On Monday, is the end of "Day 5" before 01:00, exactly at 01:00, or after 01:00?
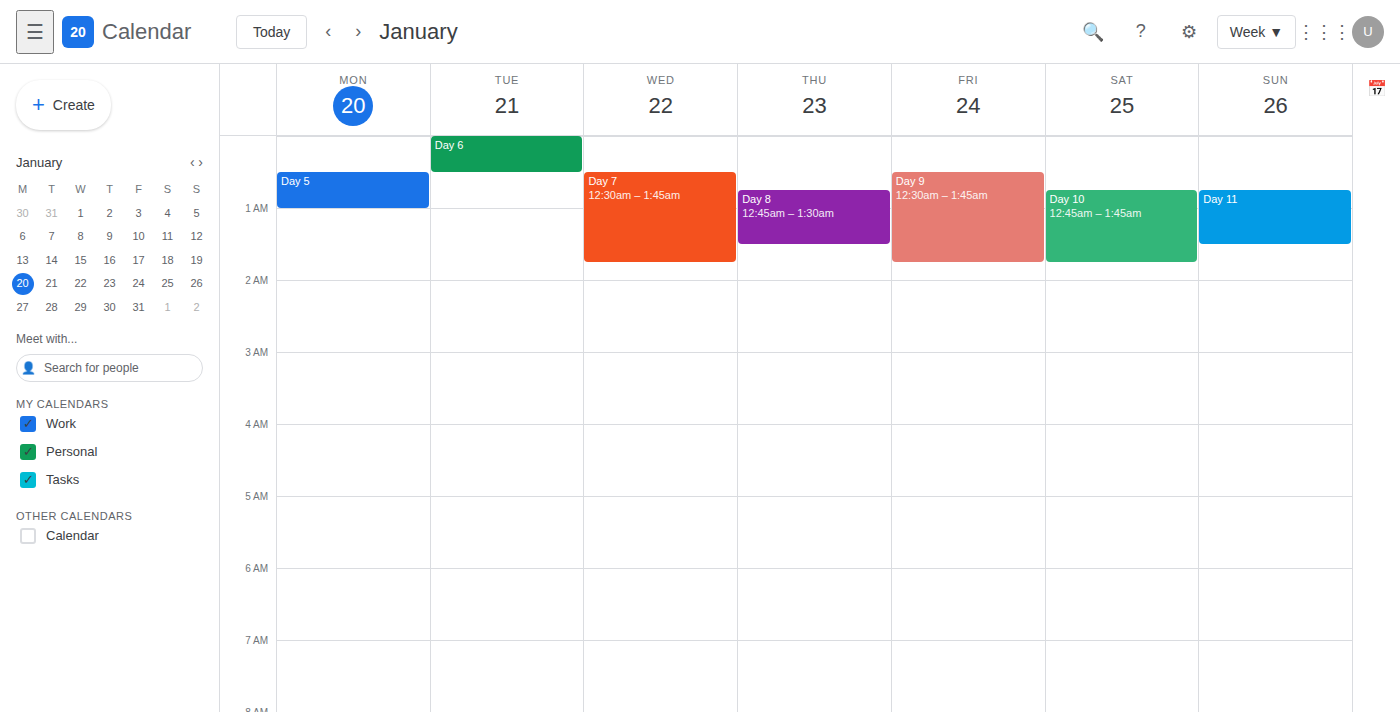
01:00 -- exactly at 01:00, on the 01:00 line.